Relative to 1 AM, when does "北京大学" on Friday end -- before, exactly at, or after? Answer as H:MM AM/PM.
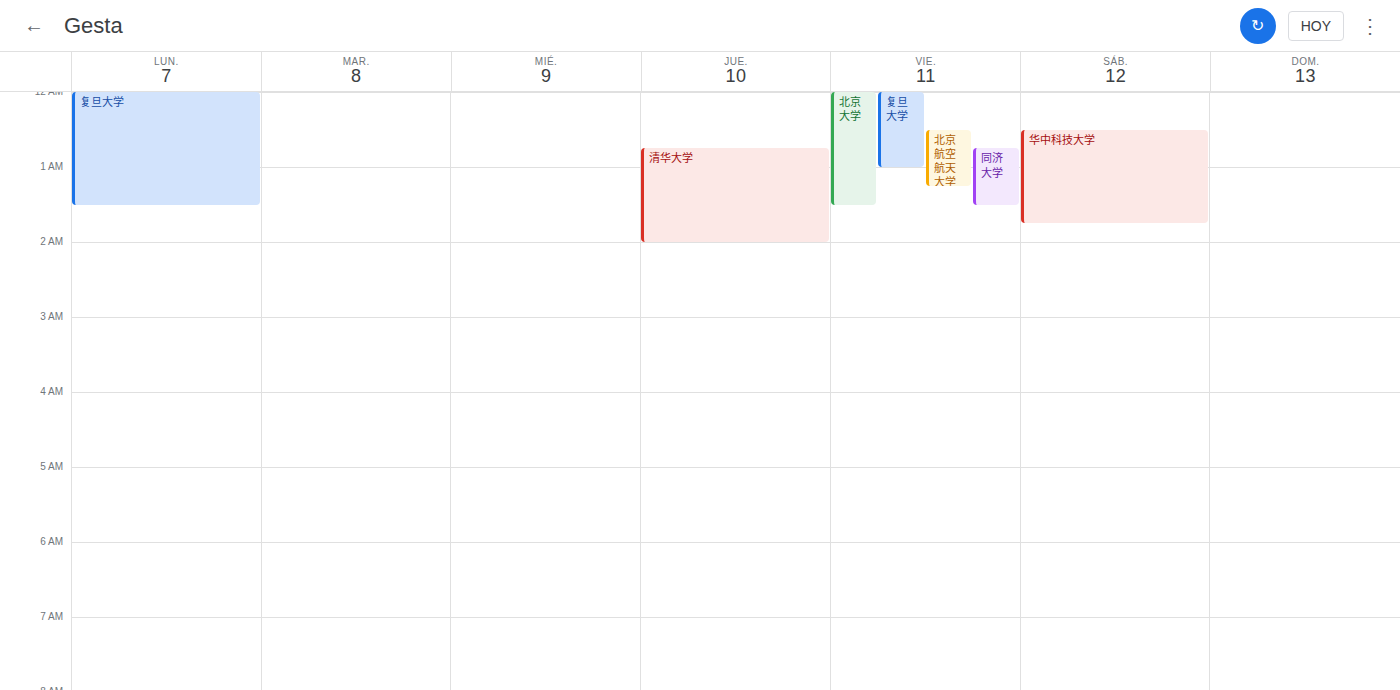
1:30 AM -- after 1 AM, 30 minutes below the 1 AM line.